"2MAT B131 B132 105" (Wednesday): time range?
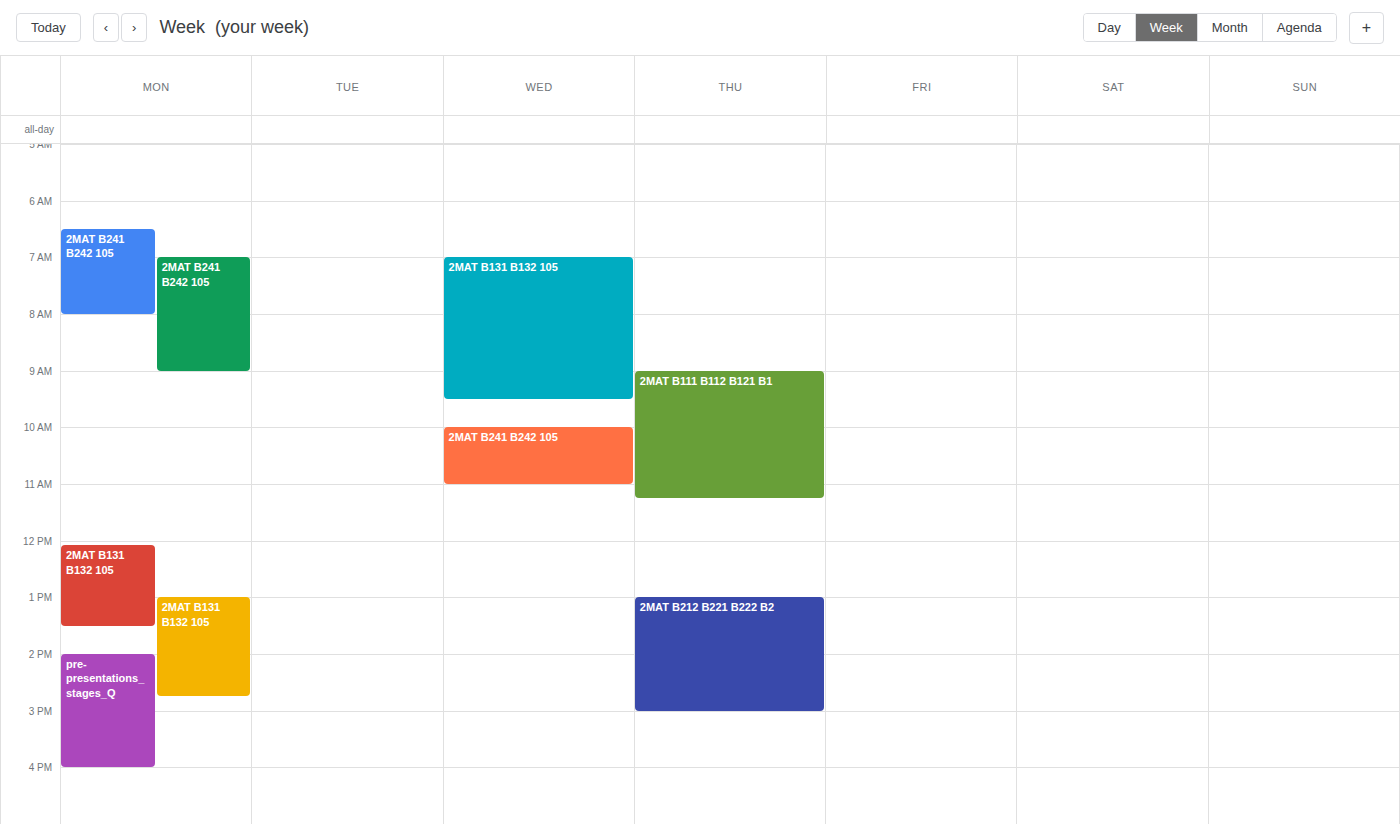
7:00 AM to 9:30 AM